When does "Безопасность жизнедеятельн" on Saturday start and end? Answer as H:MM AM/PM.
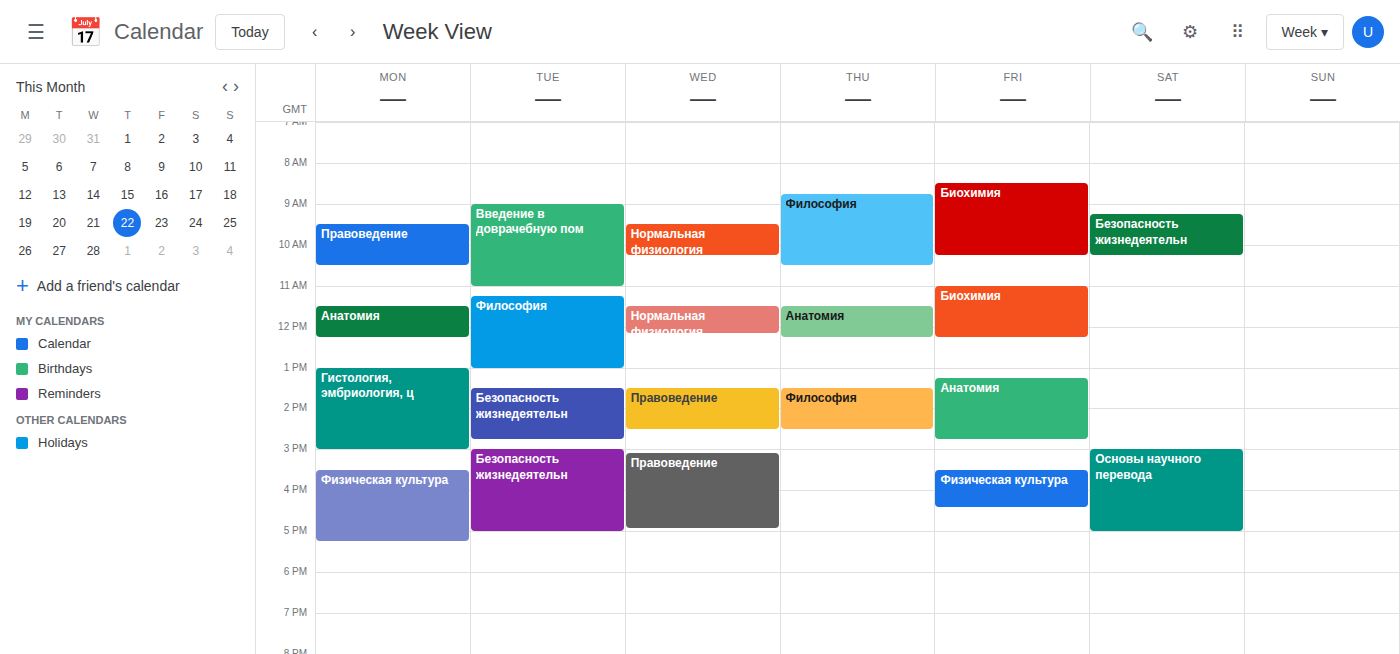
9:15 AM to 10:15 AM